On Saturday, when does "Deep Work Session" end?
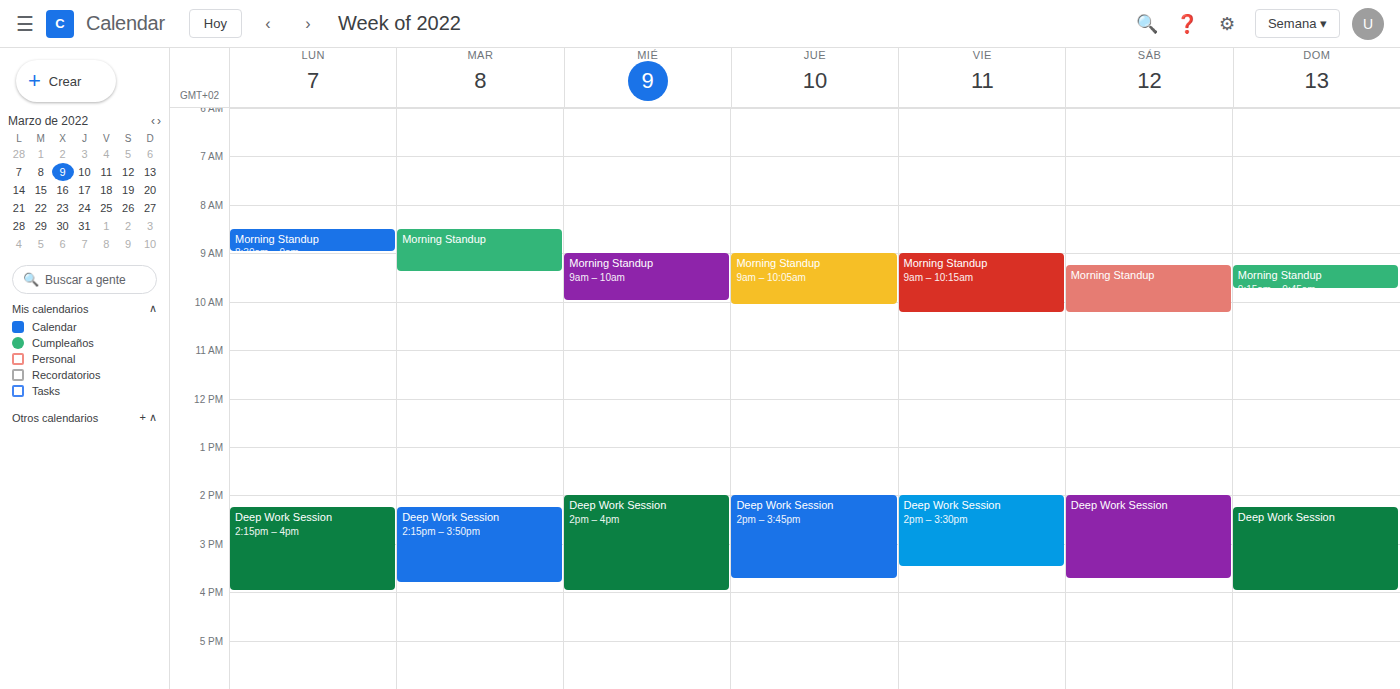
3:45 PM